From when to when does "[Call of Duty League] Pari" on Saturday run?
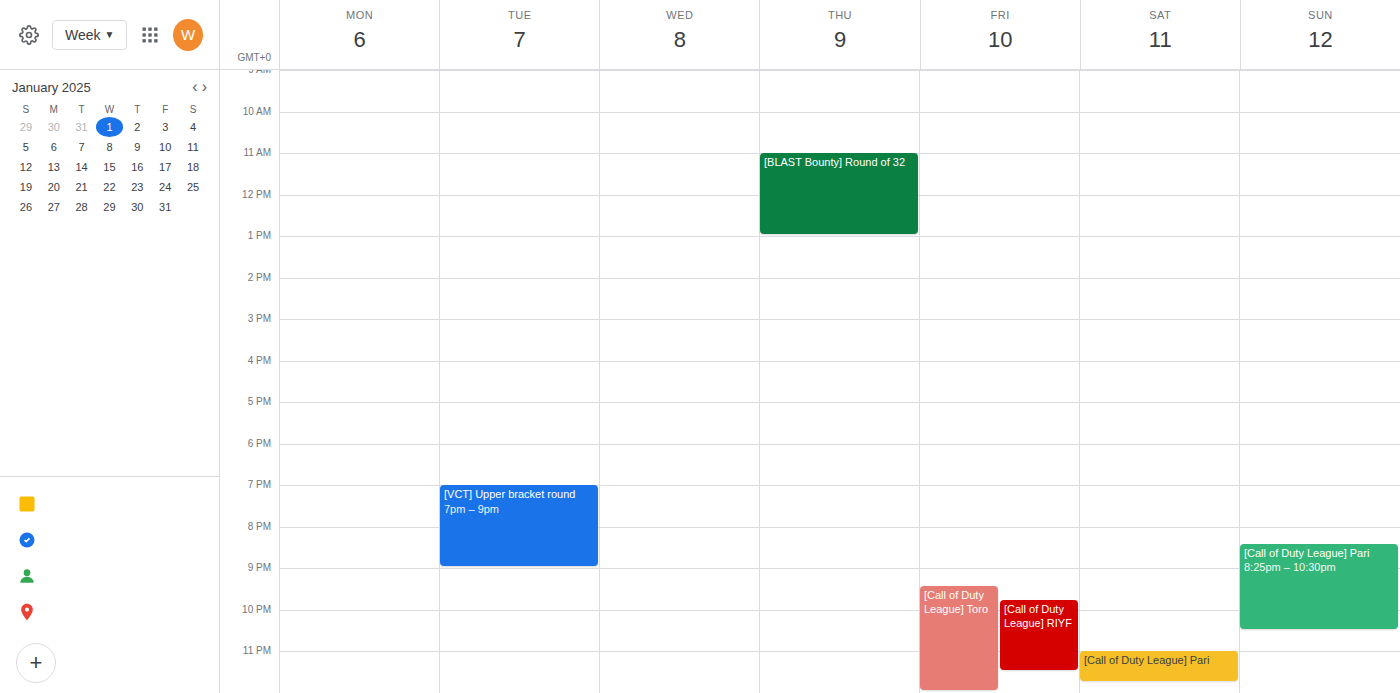
23:00 to 23:45